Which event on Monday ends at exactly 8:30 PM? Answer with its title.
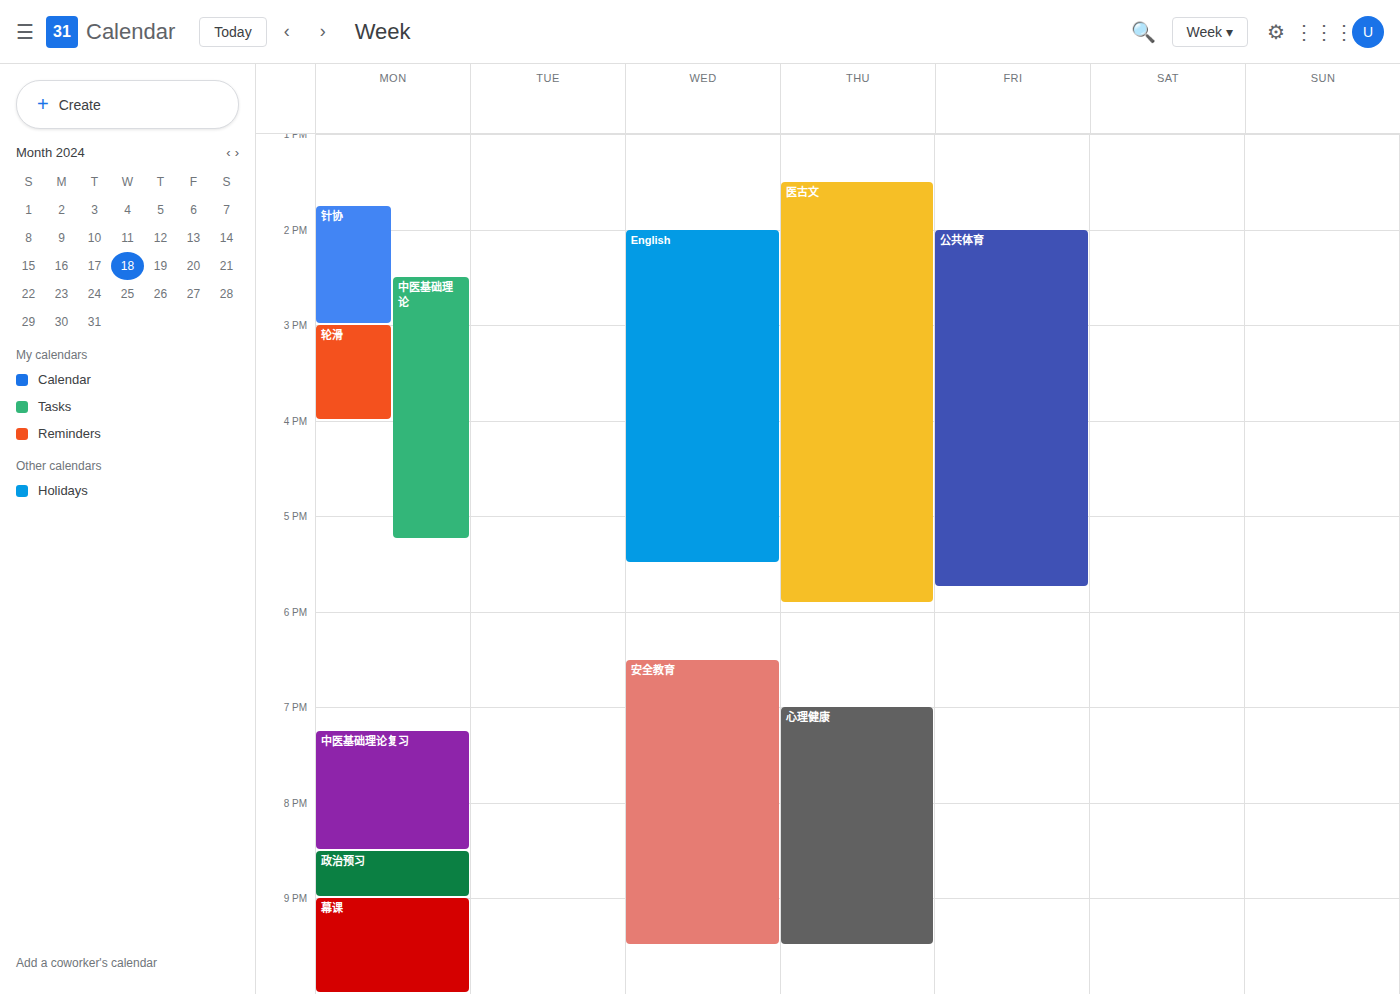
"中医基础理论复习"